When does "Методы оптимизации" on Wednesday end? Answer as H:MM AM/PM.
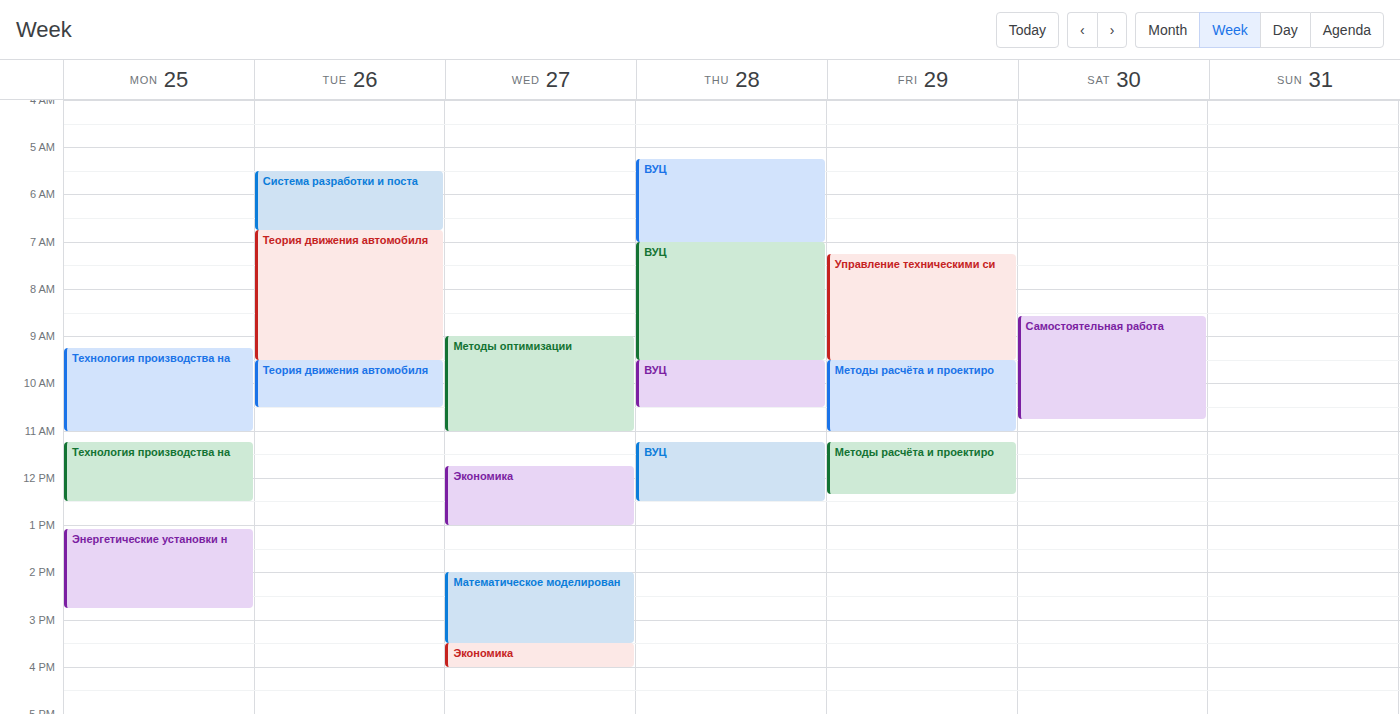
11:00 AM